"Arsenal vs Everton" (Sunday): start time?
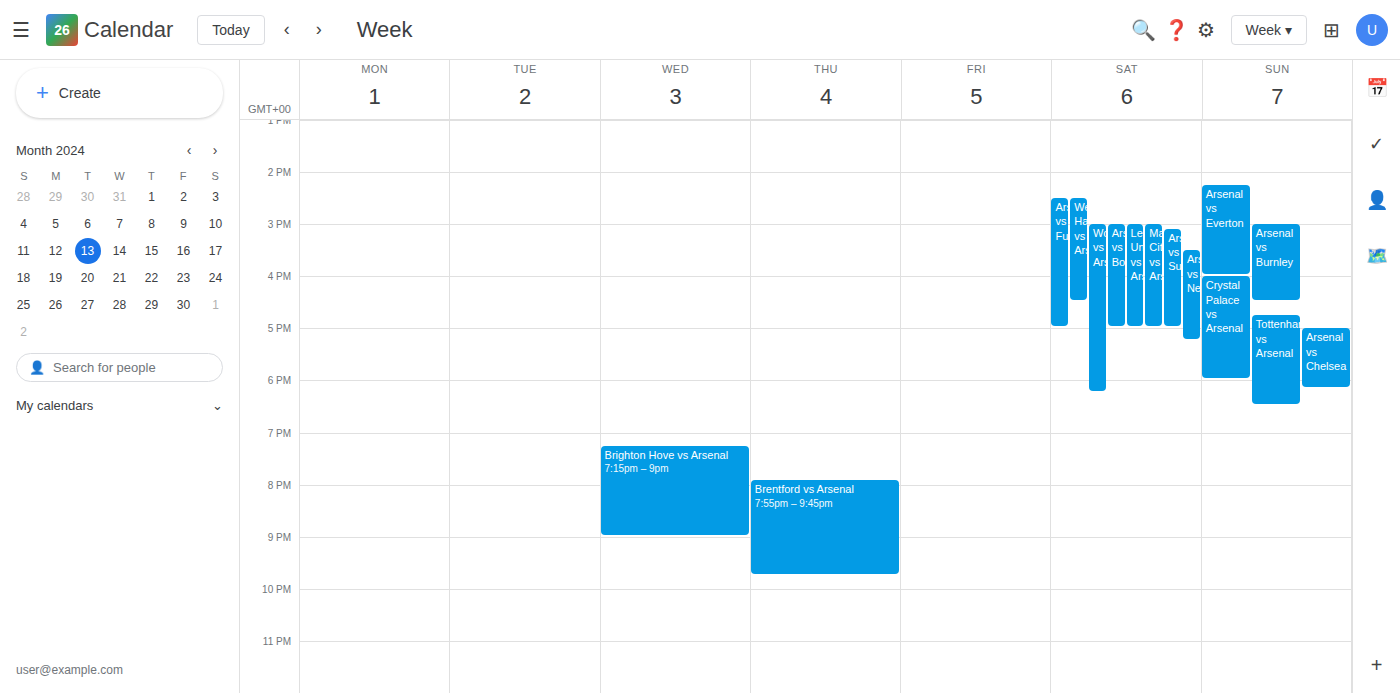
14:15